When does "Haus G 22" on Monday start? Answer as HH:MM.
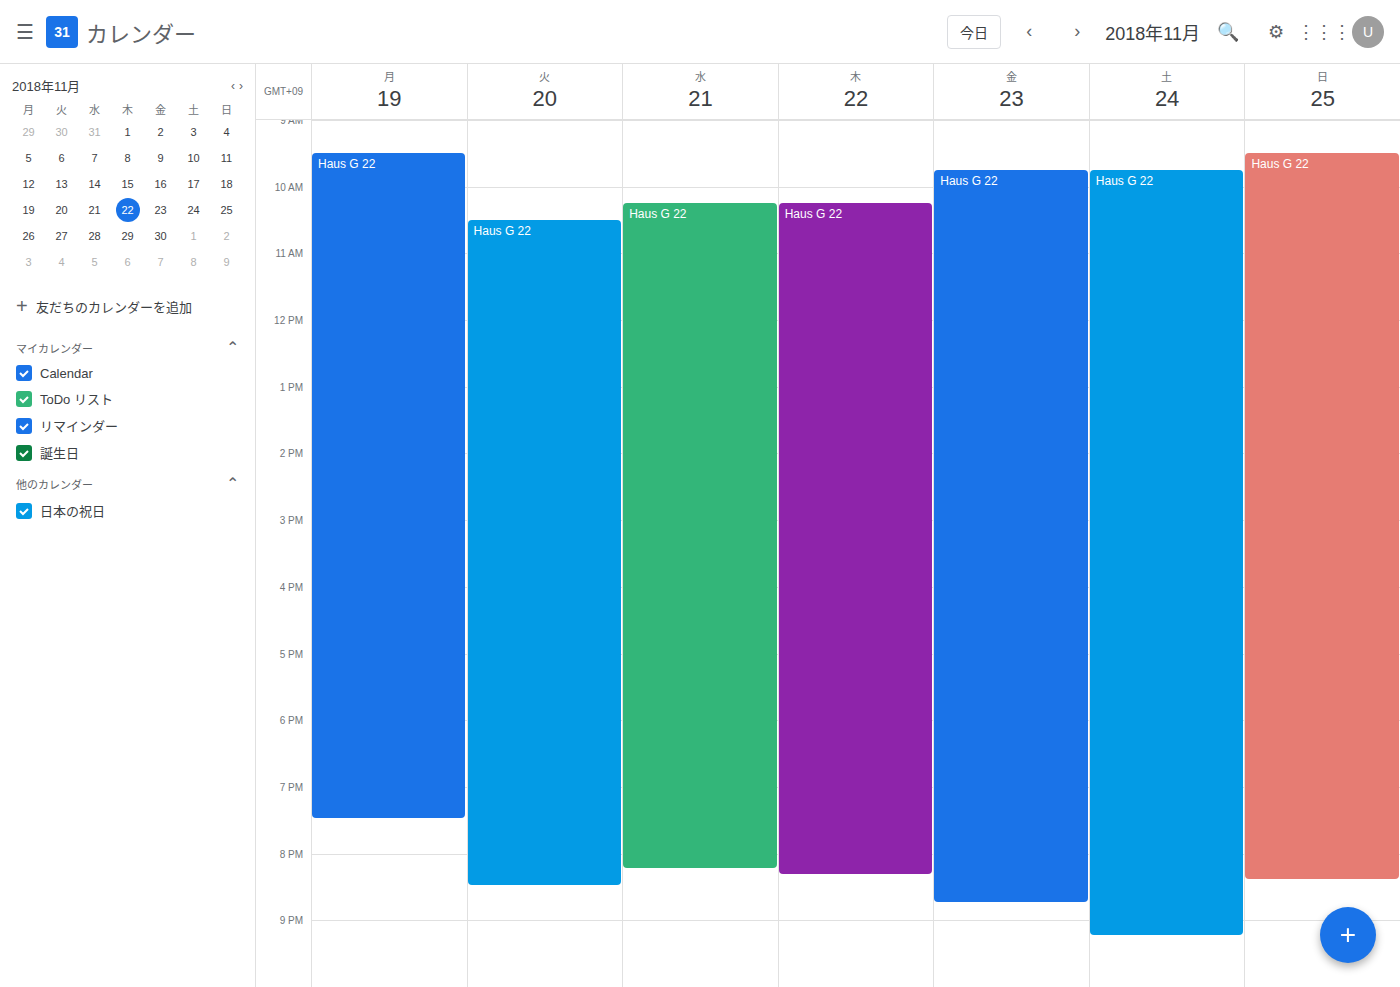
09:30